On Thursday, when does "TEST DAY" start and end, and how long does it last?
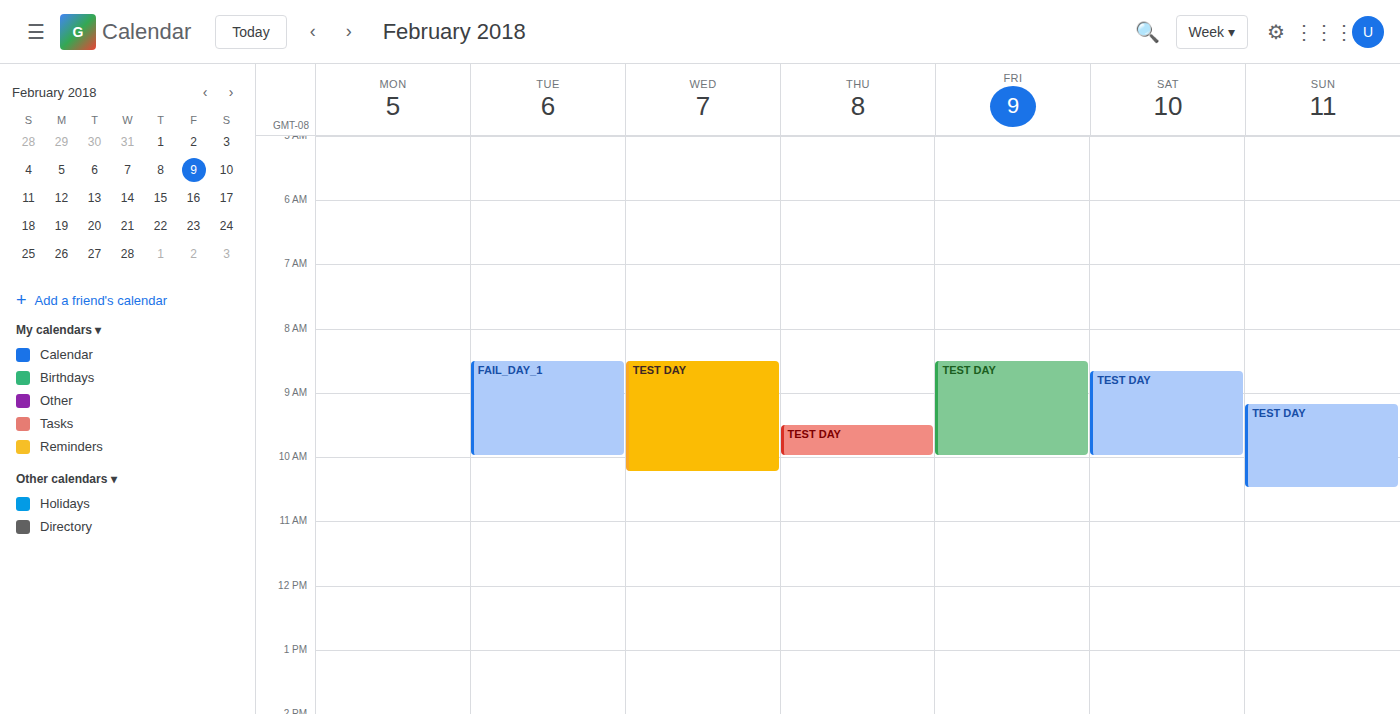
9:30 AM to 10:00 AM, 30 minutes